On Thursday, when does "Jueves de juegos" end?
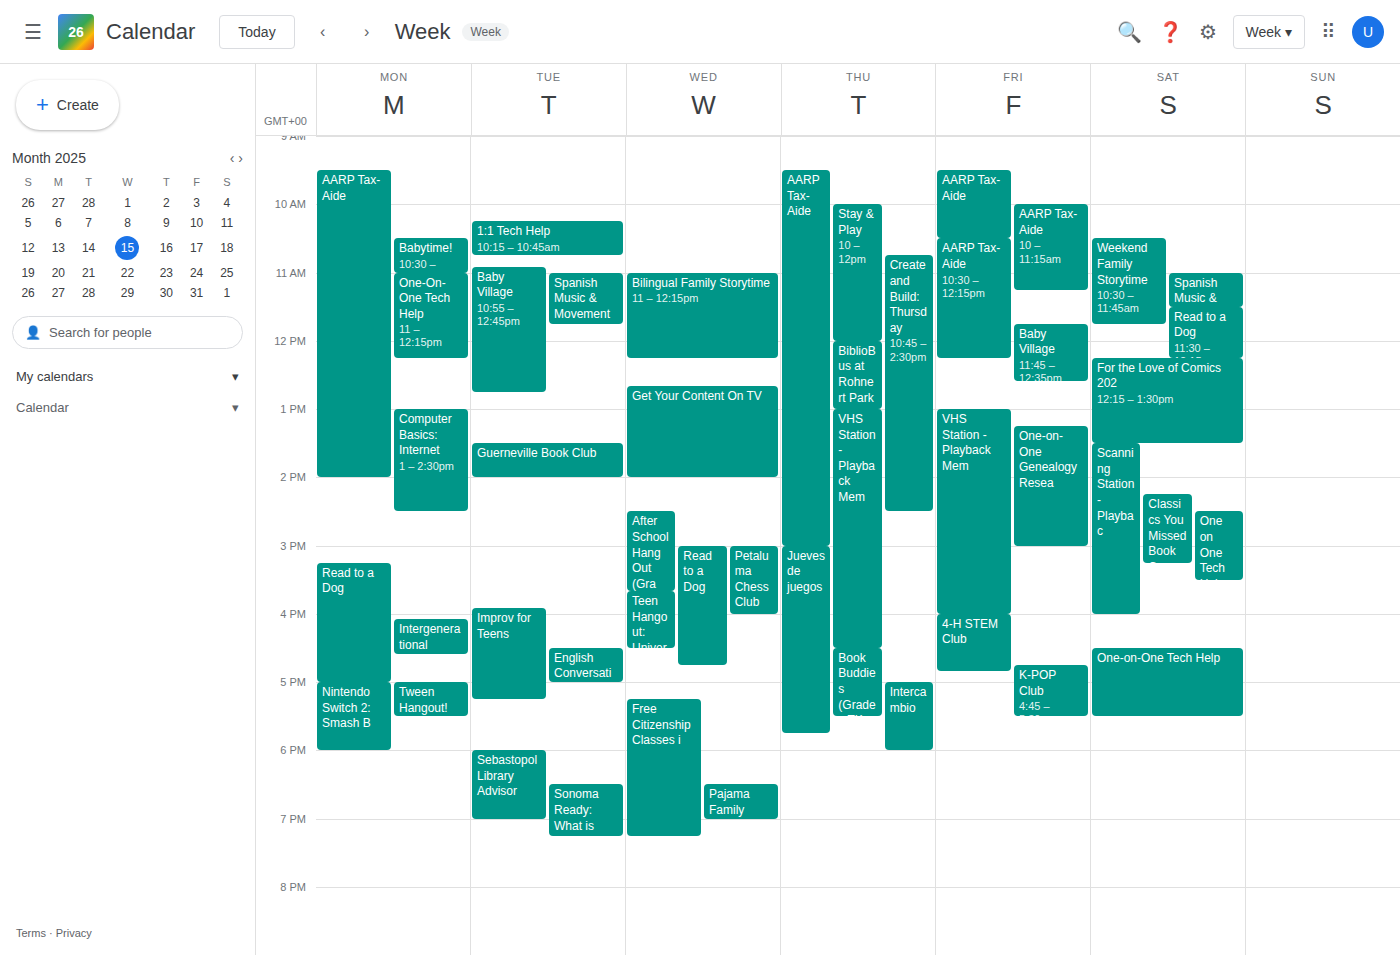
5:45 PM